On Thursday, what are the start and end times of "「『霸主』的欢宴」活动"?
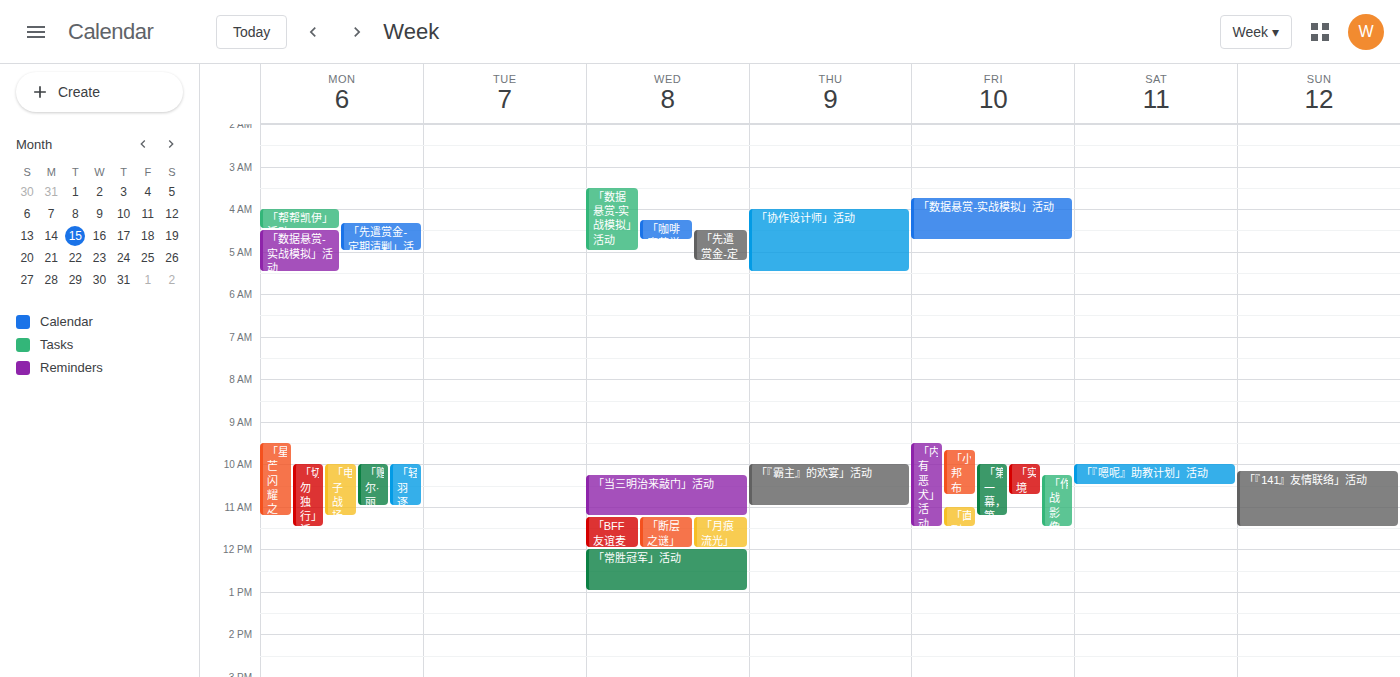
10:00 AM to 11:00 AM